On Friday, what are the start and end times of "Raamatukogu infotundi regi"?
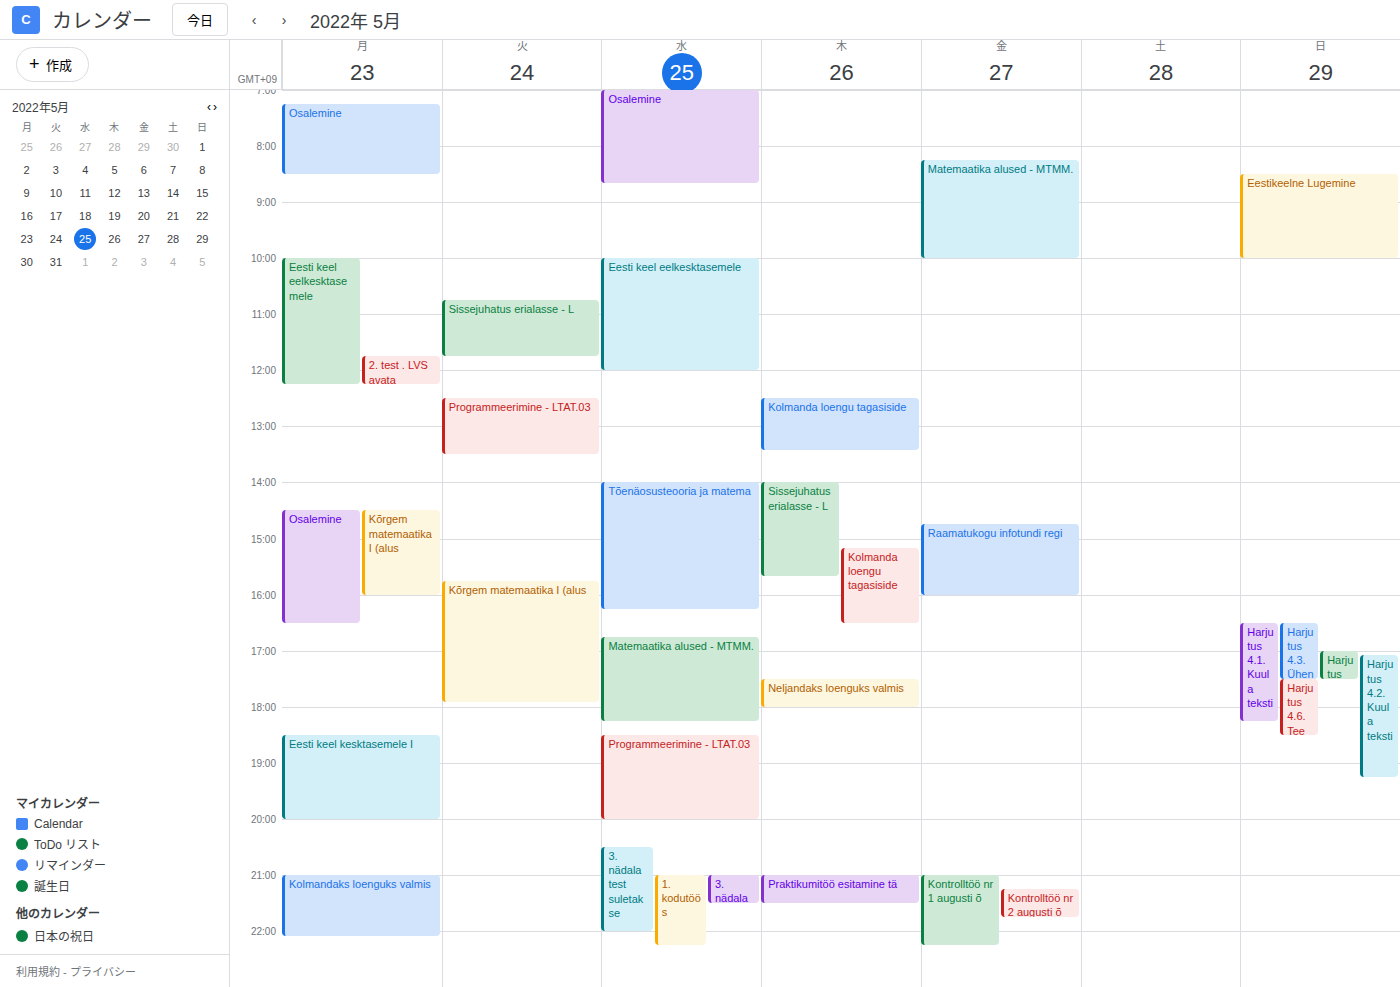
2:45 PM to 4:00 PM